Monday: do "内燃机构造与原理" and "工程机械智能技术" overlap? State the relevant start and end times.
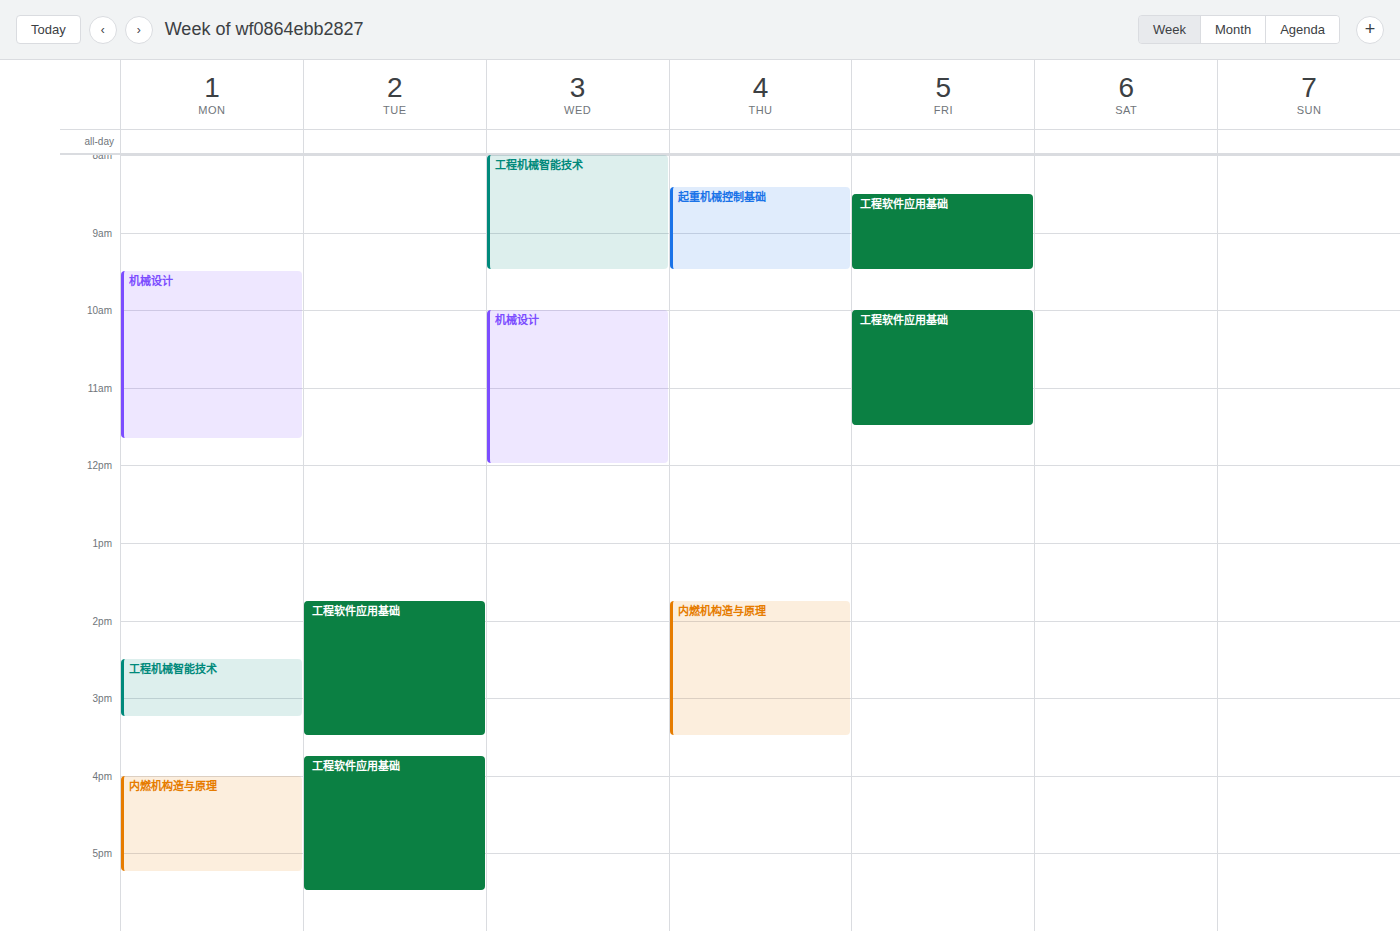
"工程机械智能技术" ends at 3:15 PM and "内燃机构造与原理" starts at 4:00 PM -- no overlap.